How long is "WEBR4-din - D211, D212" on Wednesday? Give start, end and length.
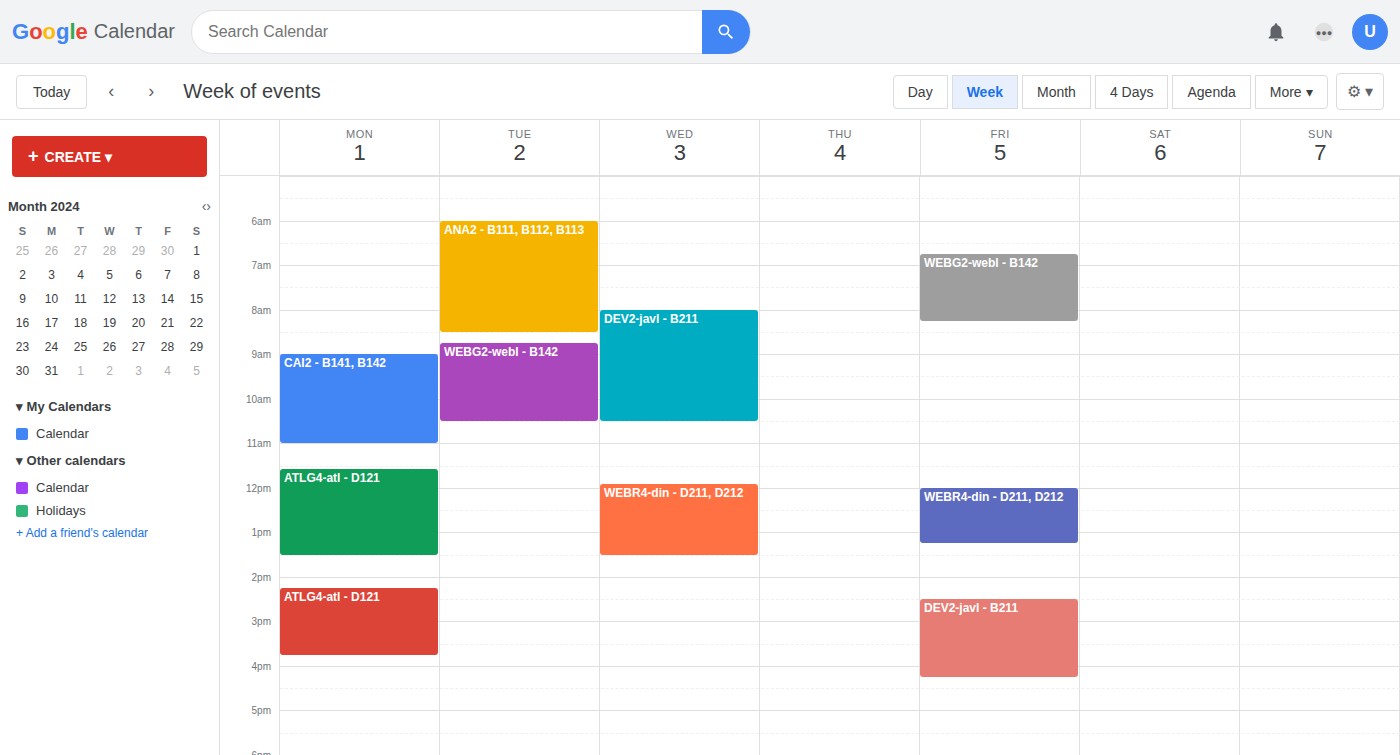
11:55 to 13:30, 1 hour 35 minutes